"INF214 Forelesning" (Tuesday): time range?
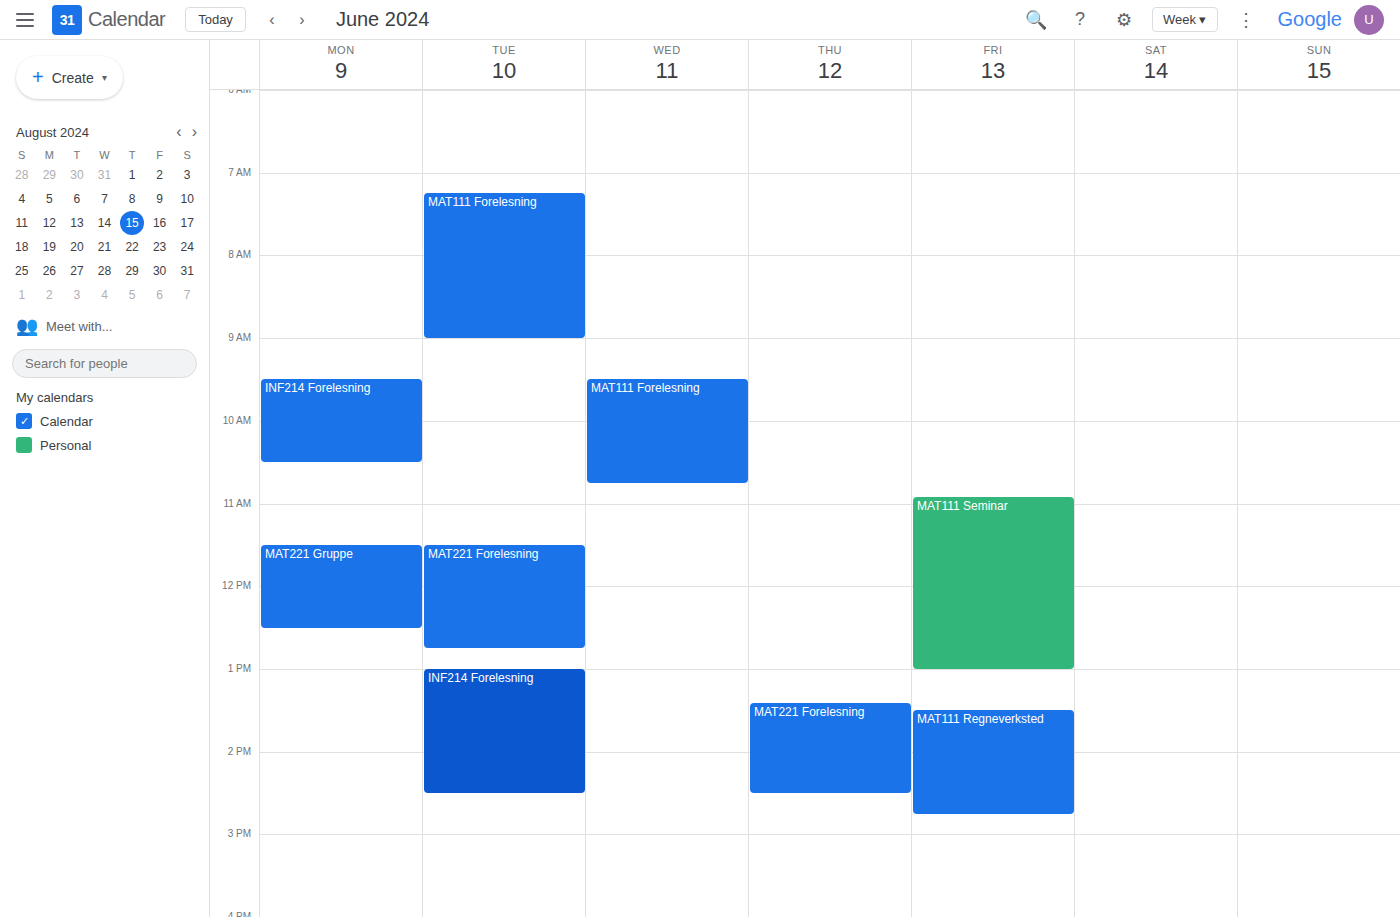
1:00 PM to 2:30 PM